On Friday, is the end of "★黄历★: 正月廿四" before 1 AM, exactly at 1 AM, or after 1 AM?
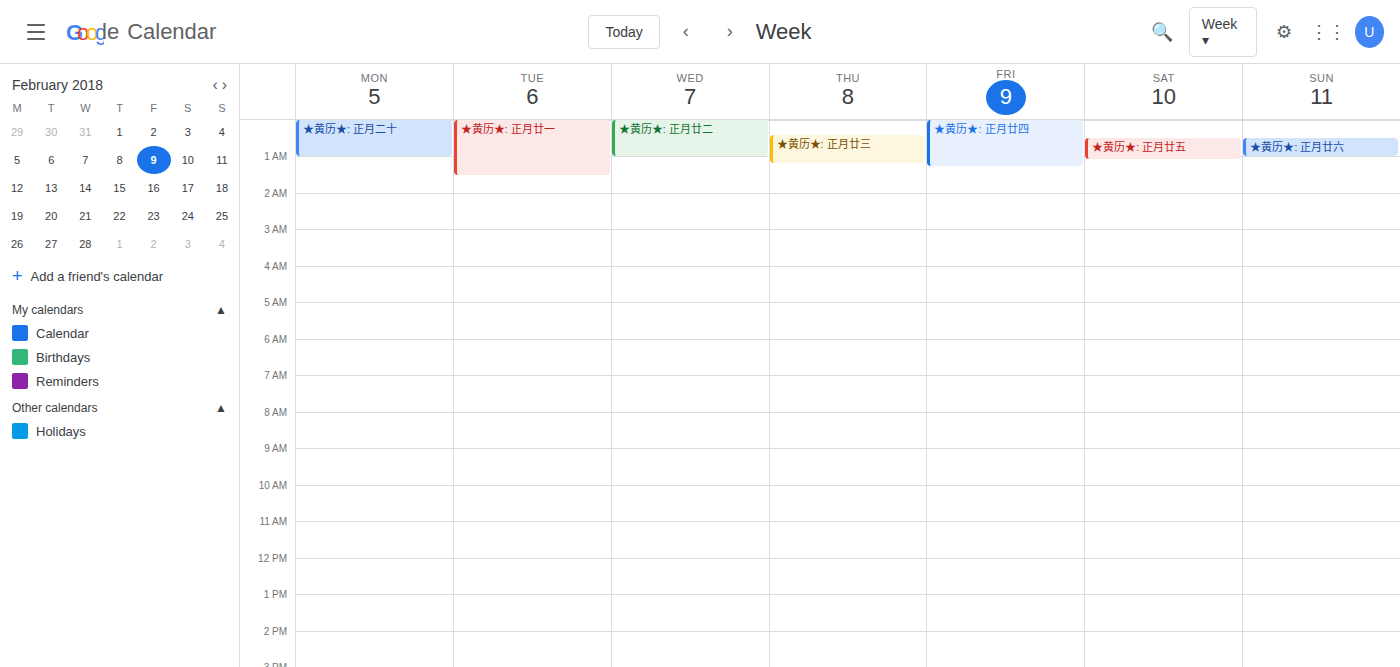
1:15 AM -- after 1 AM, 15 minutes below the 1 AM line.